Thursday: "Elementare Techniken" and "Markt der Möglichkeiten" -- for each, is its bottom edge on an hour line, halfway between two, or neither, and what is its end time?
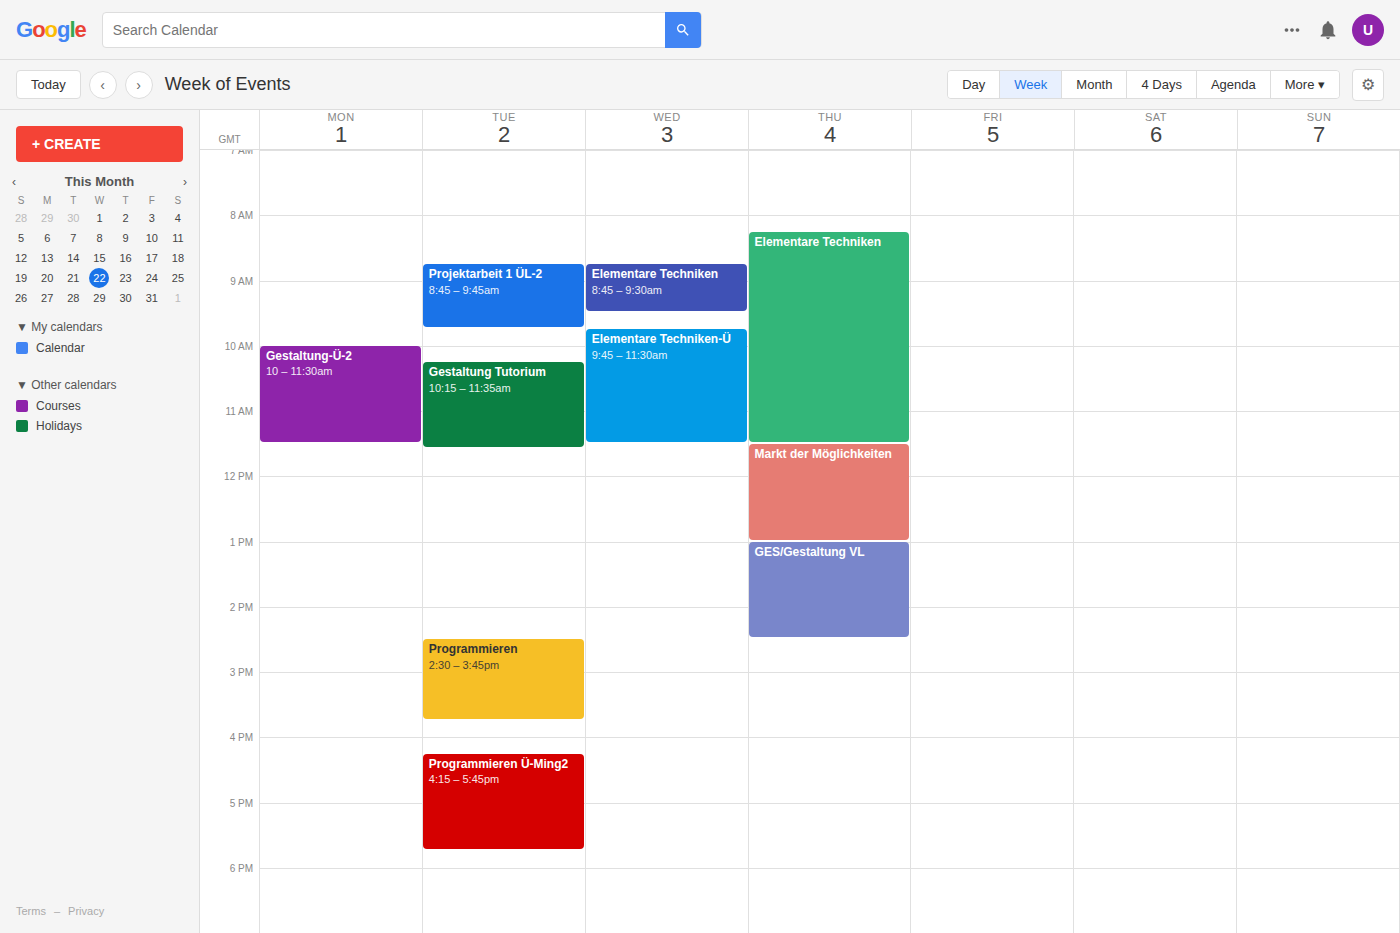
"Elementare Techniken": 11:30 AM, halfway between the 11 AM and 12 PM lines. "Markt der Möglichkeiten": 1:00 PM, exactly on the 1 PM line.